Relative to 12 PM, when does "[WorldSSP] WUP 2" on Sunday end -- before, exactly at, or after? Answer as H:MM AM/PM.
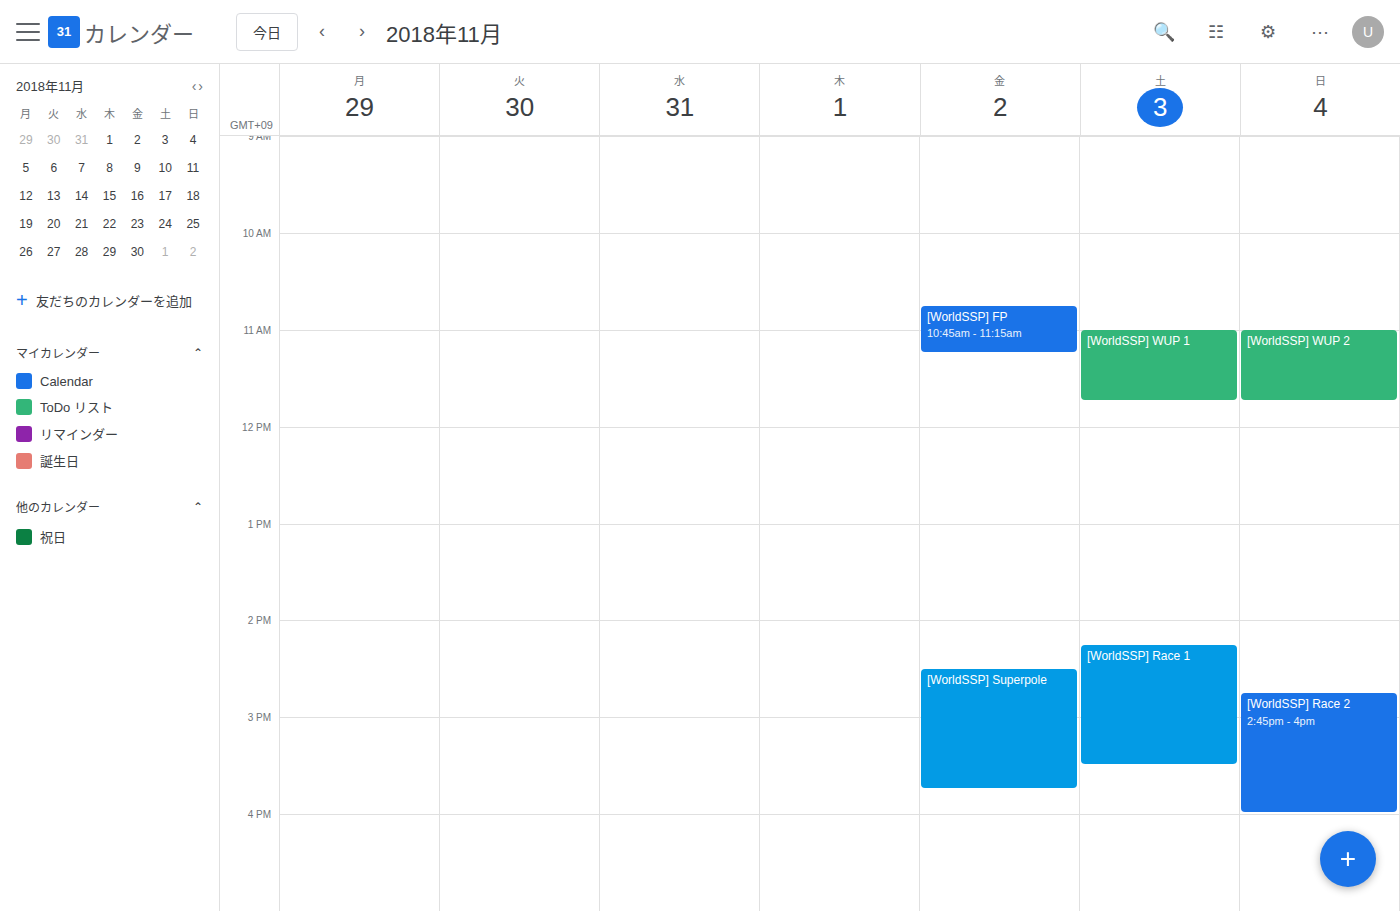
11:45 AM -- before 12 PM, 15 minutes above the 12 PM line.